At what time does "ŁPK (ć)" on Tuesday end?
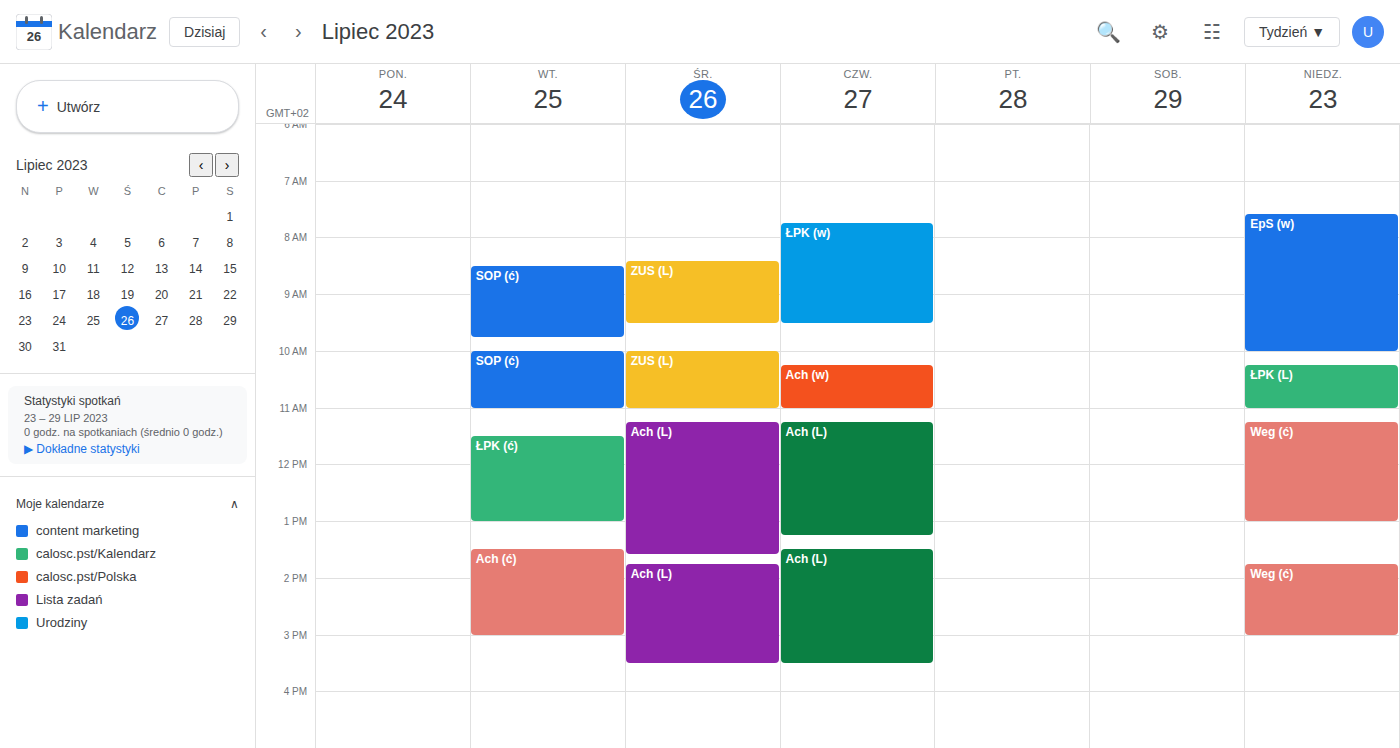
1:00 PM